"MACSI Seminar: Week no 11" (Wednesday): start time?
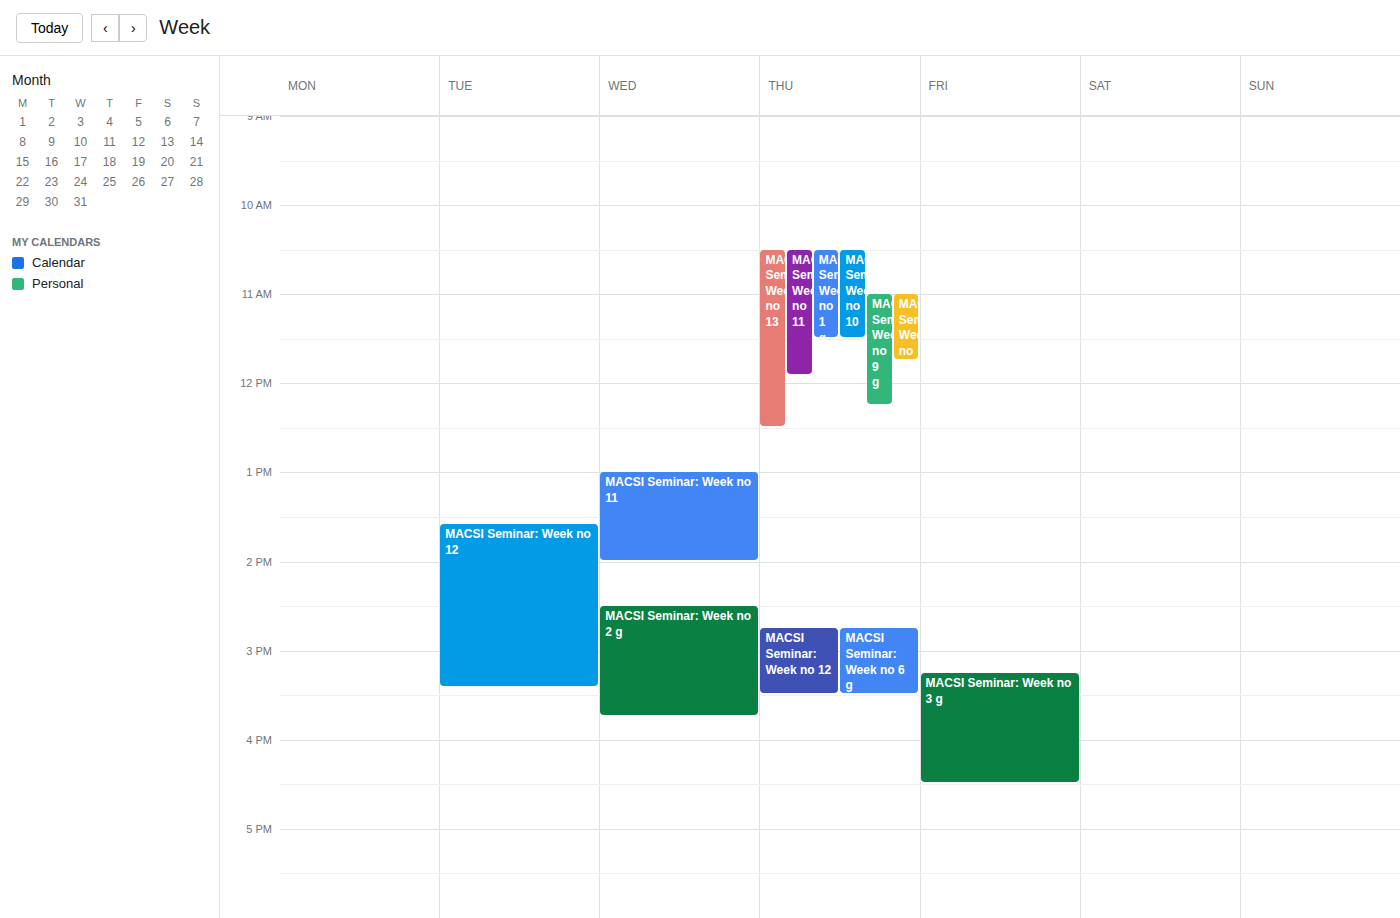
13:00